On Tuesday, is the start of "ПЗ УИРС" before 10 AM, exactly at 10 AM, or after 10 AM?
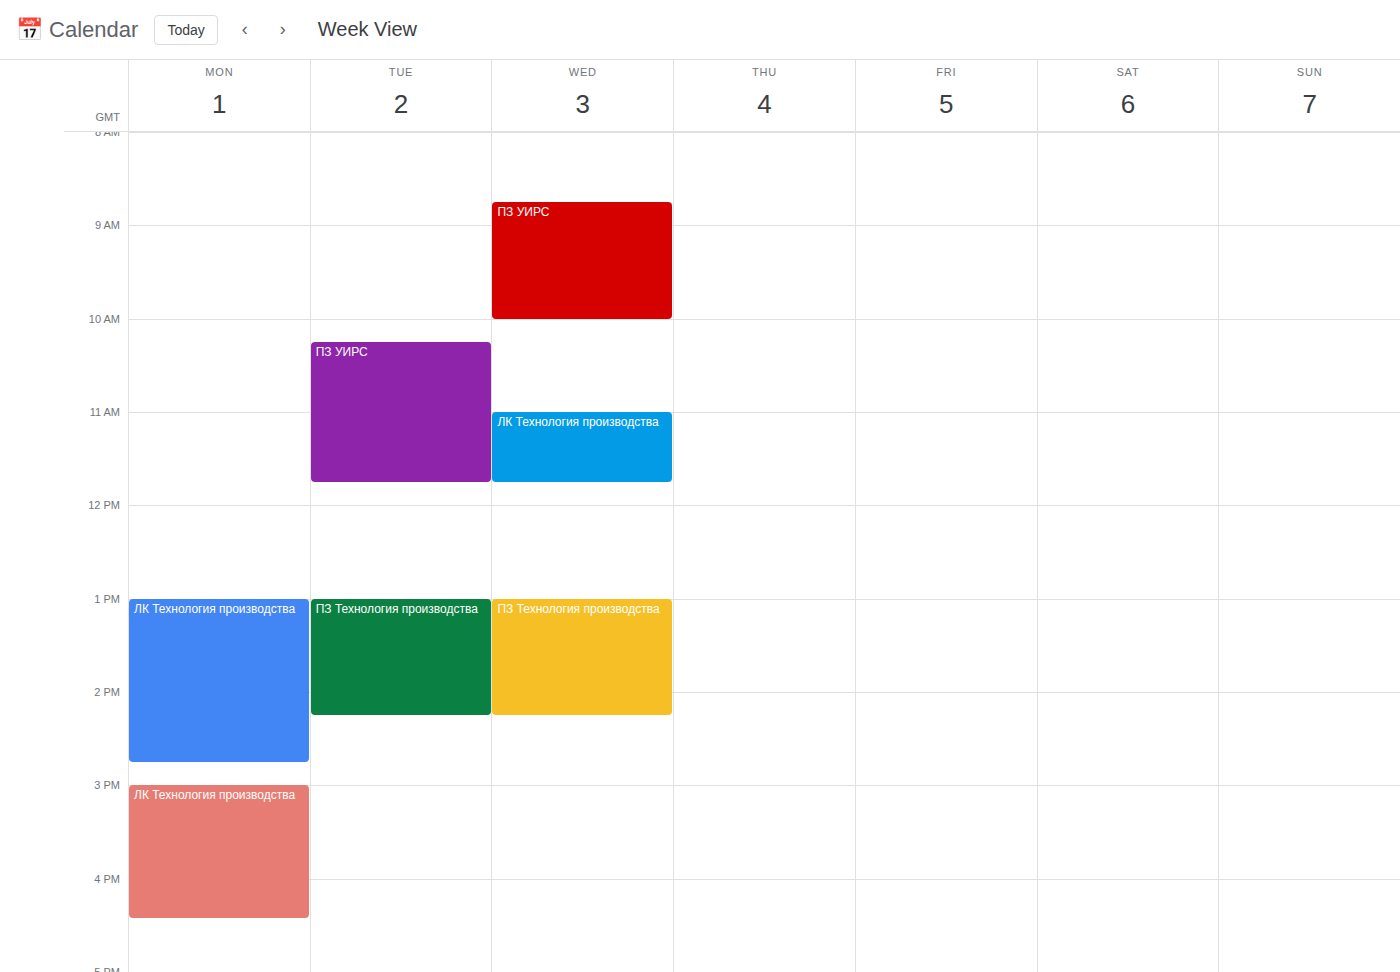
10:15 AM -- after 10 AM, 15 minutes below the 10 AM line.